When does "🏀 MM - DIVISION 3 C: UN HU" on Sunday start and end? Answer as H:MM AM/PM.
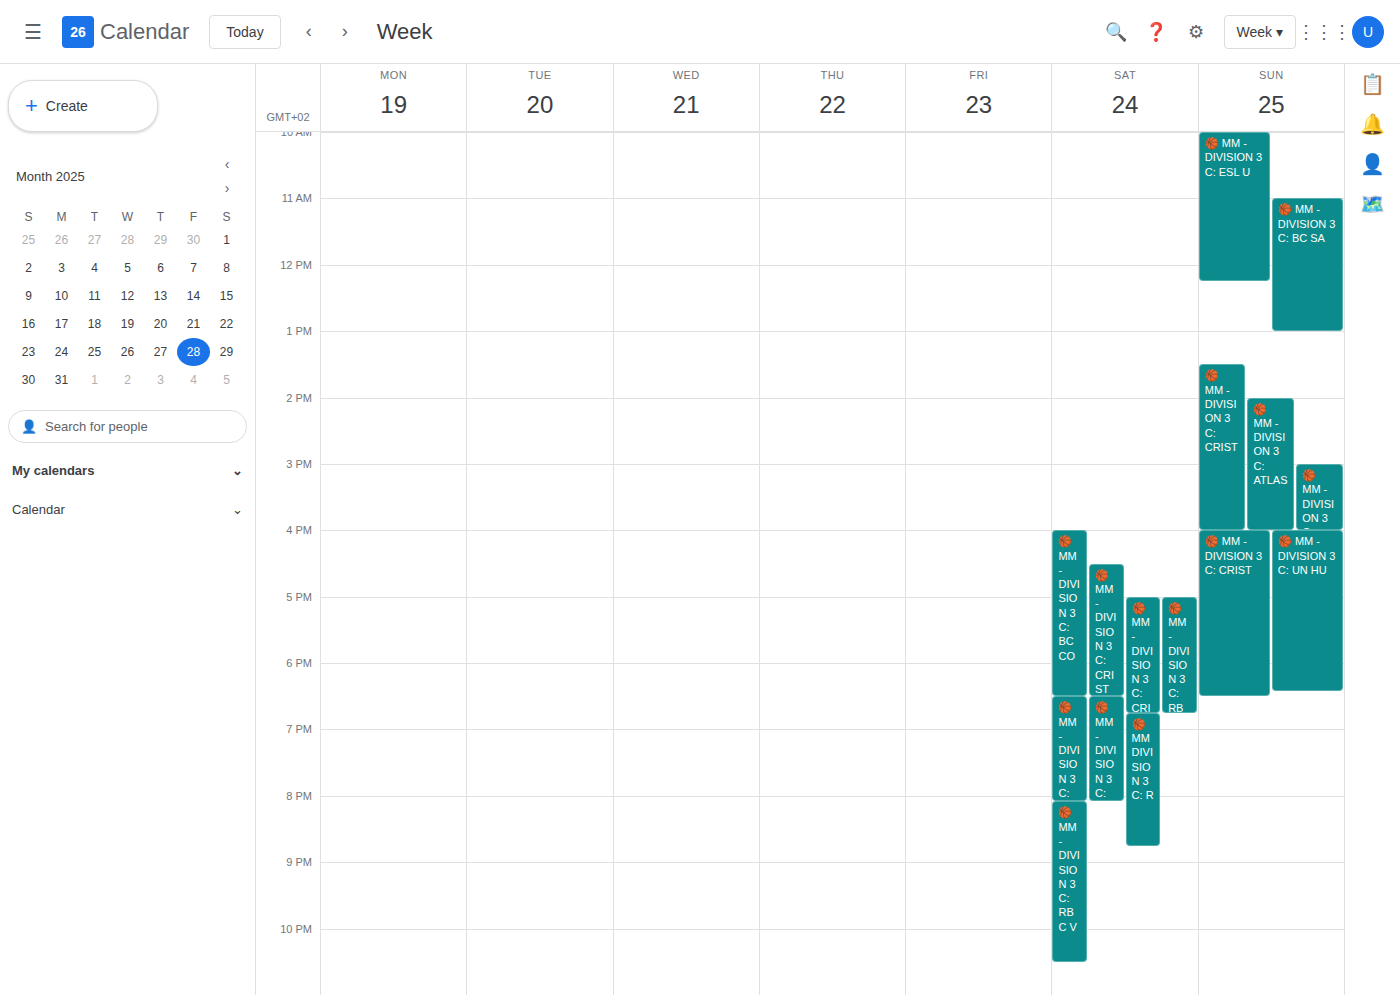
4:00 PM to 6:25 PM